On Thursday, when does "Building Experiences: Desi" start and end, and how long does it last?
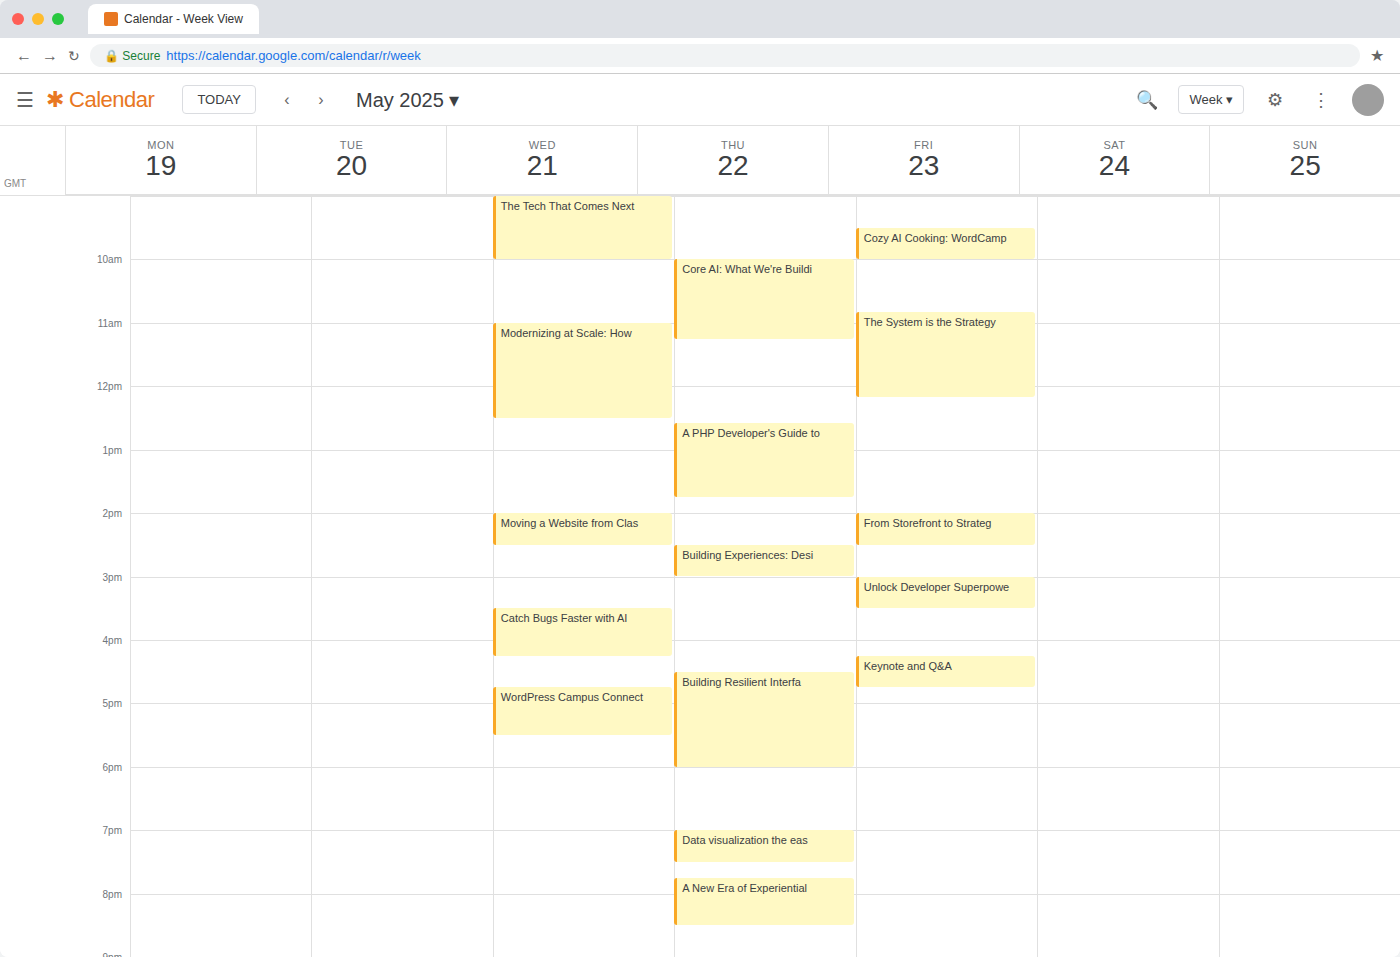
2:30 PM to 3:00 PM, 30 minutes